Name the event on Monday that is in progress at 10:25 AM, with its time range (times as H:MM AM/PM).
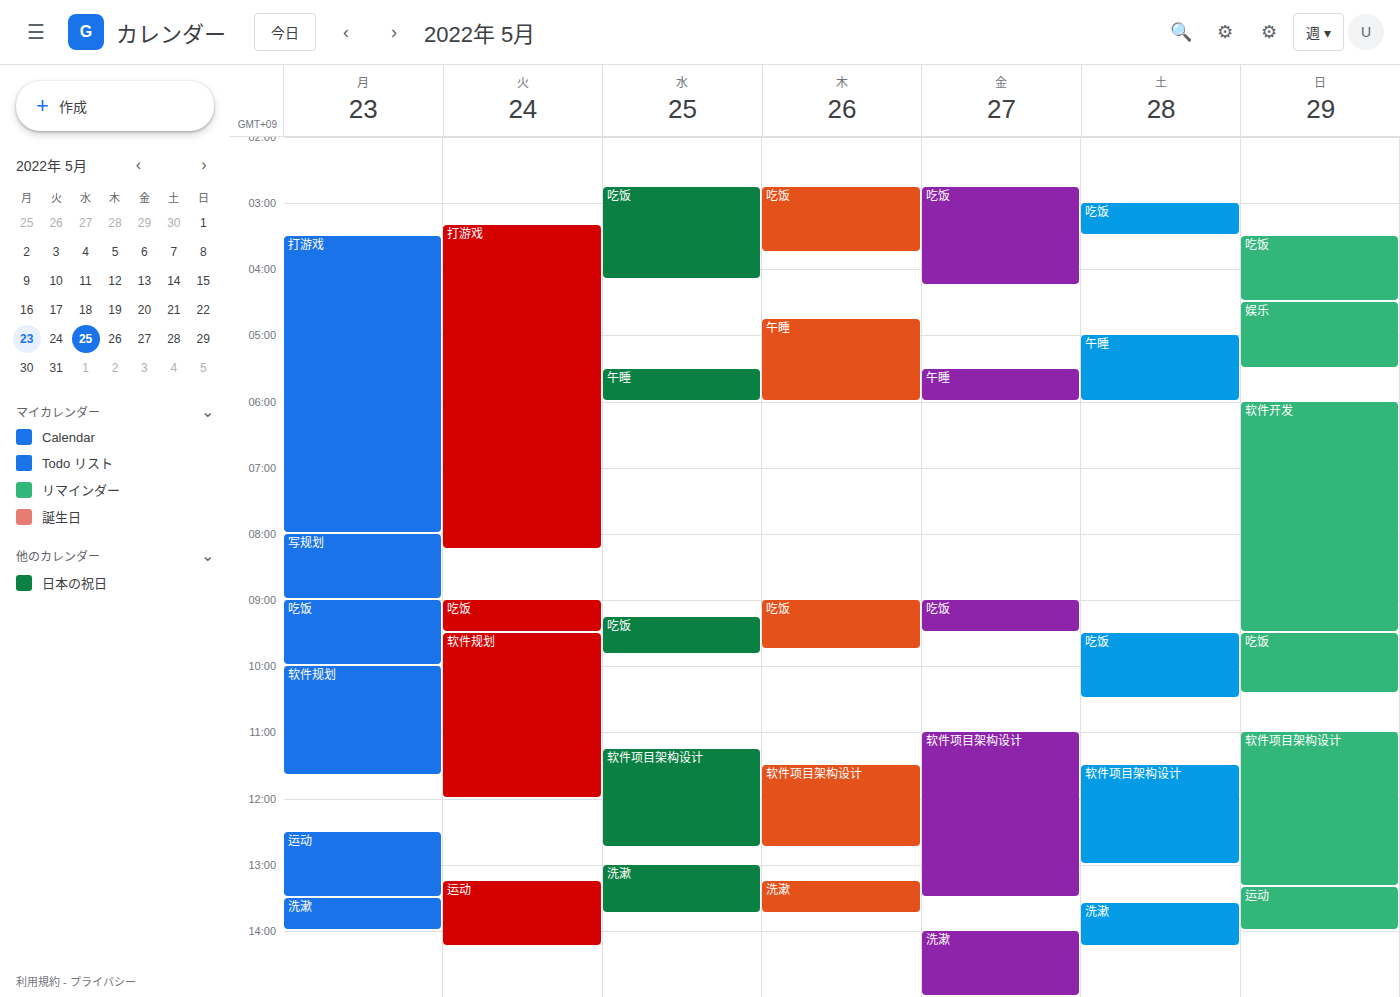
"软件规划", 10:00 AM to 11:40 AM